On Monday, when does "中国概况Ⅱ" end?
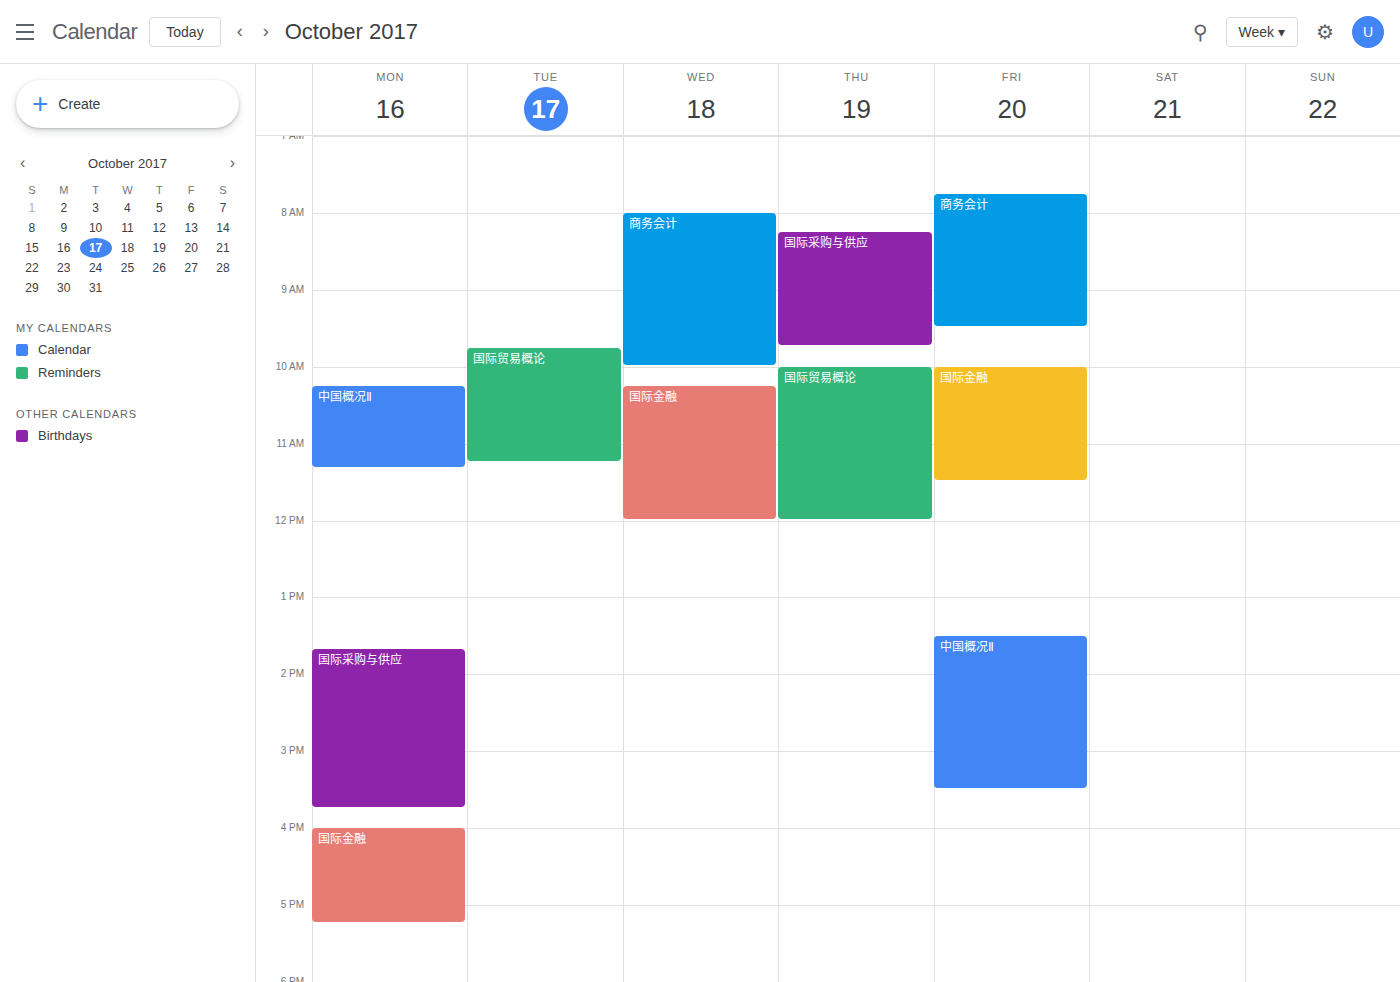
11:20 AM